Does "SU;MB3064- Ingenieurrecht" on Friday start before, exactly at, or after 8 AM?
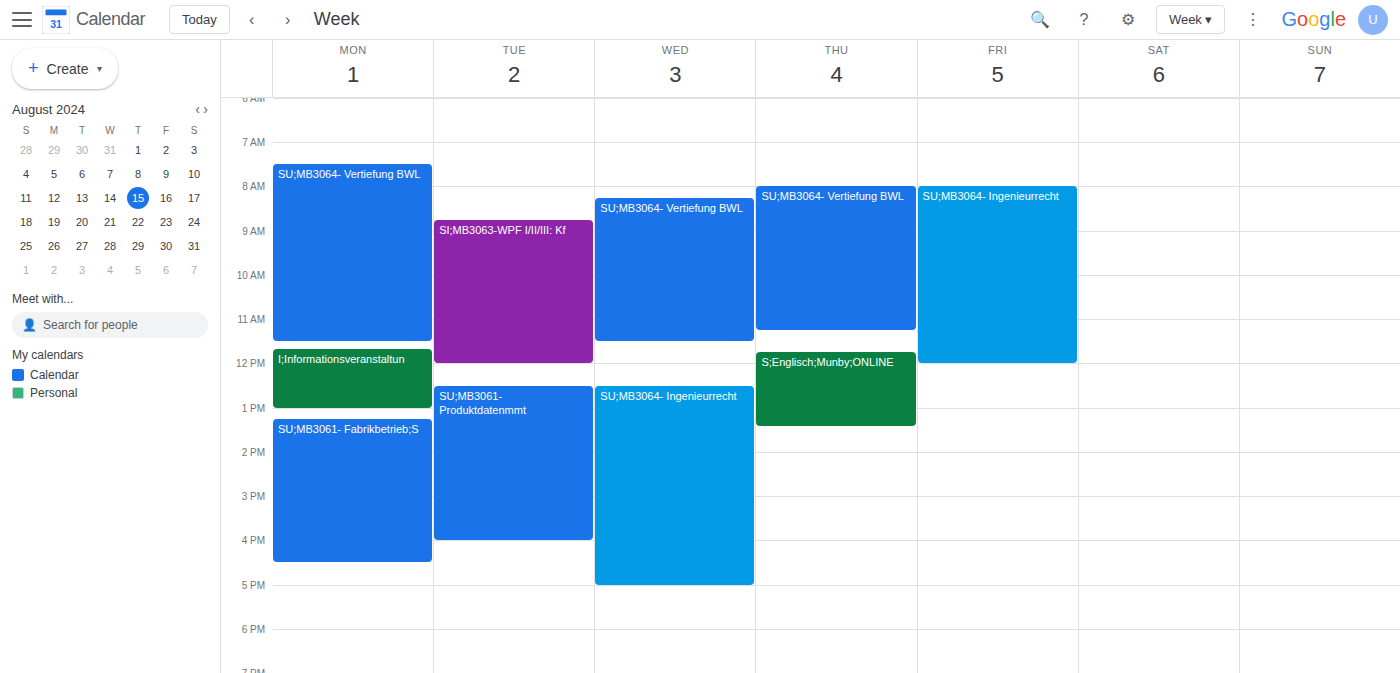
8:00 AM -- exactly at 8 AM, on the 8 AM line.